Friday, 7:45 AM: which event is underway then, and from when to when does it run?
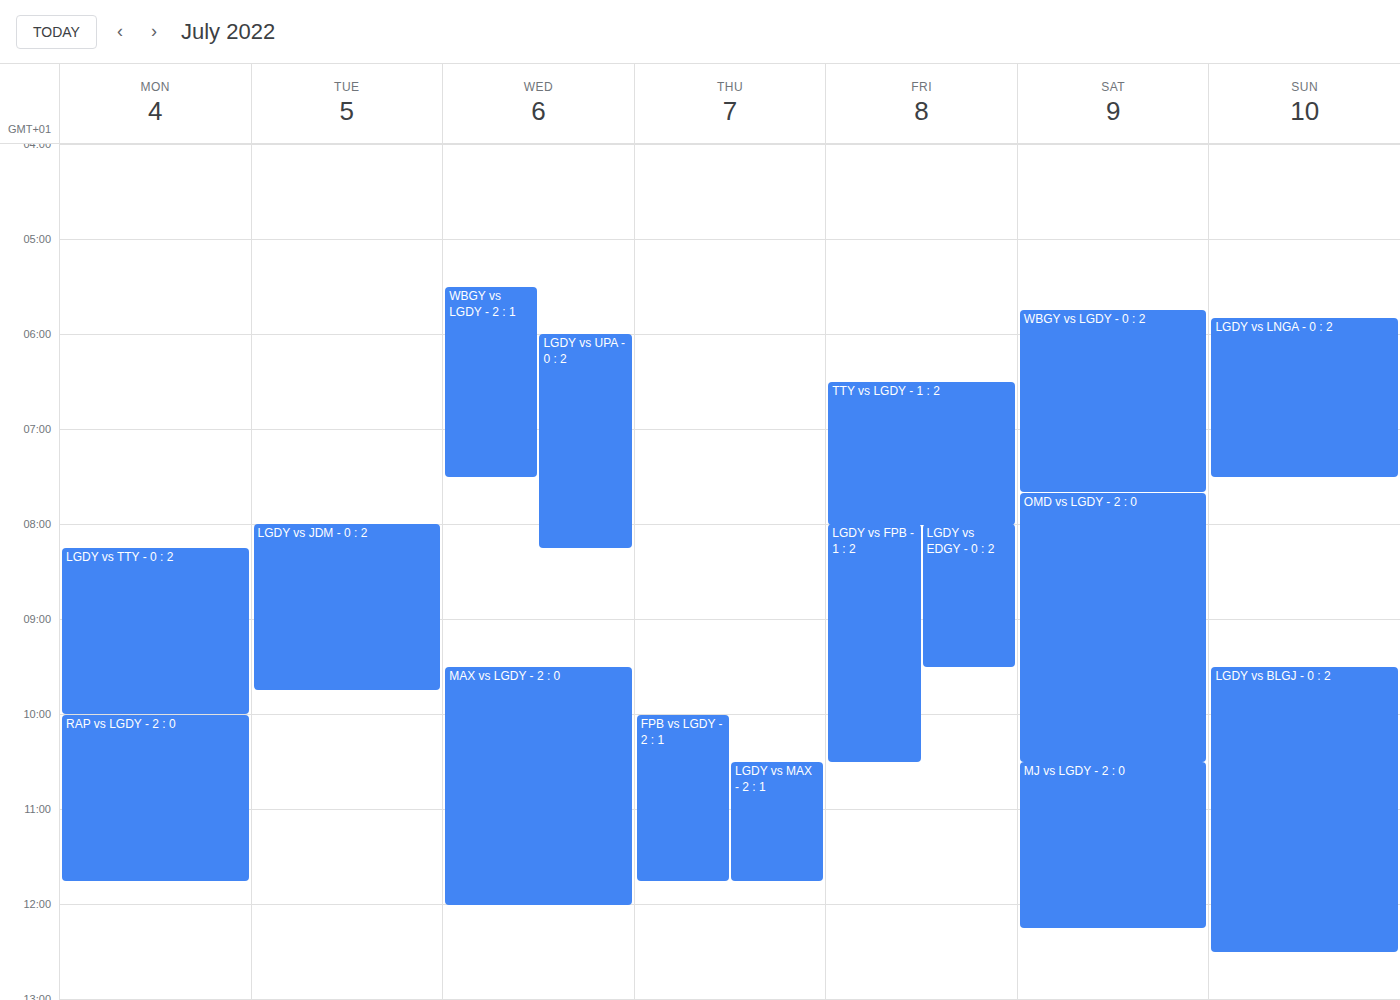
"TTY vs LGDY - 1 : 2", 6:30 AM to 8:00 AM